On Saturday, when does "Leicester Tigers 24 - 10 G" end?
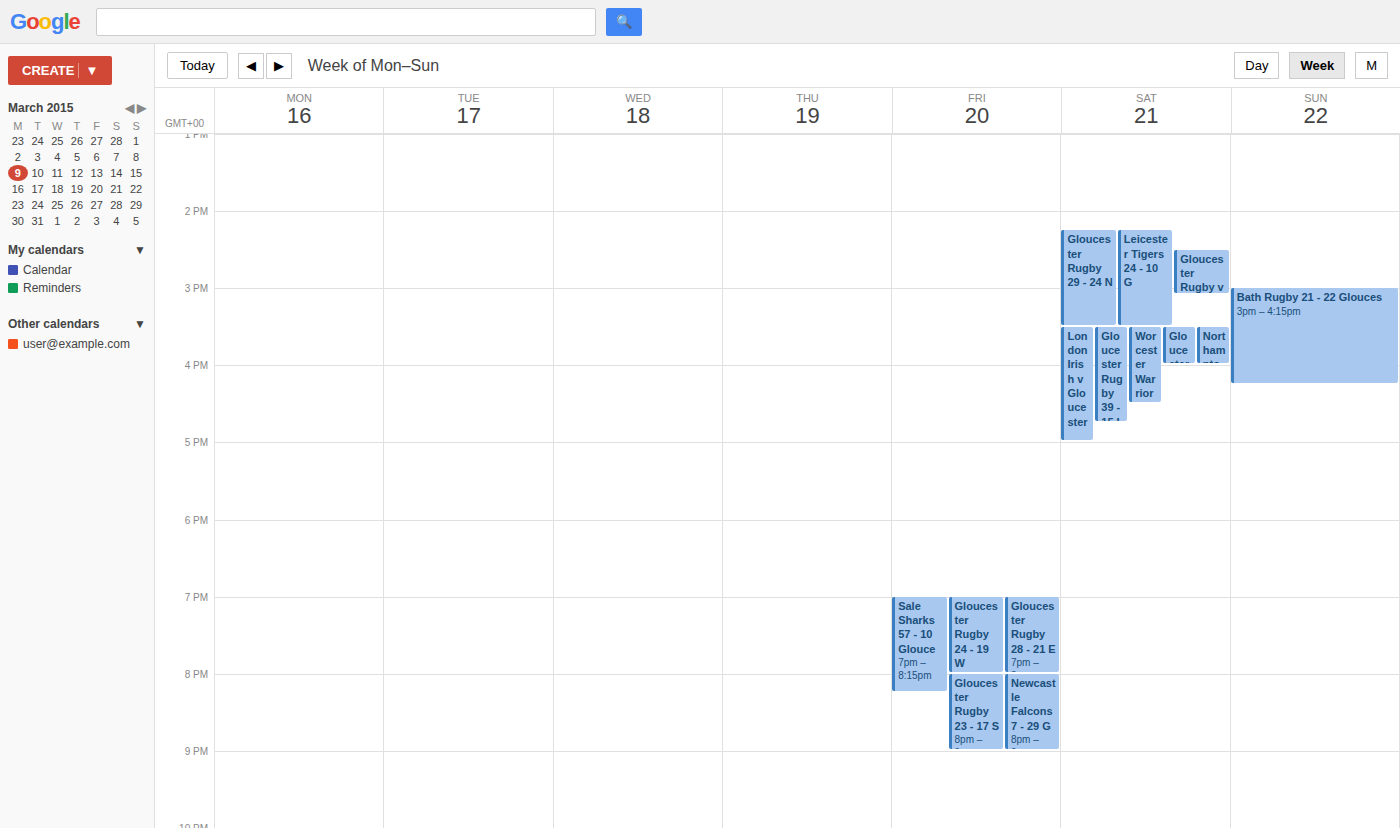
3:30 PM